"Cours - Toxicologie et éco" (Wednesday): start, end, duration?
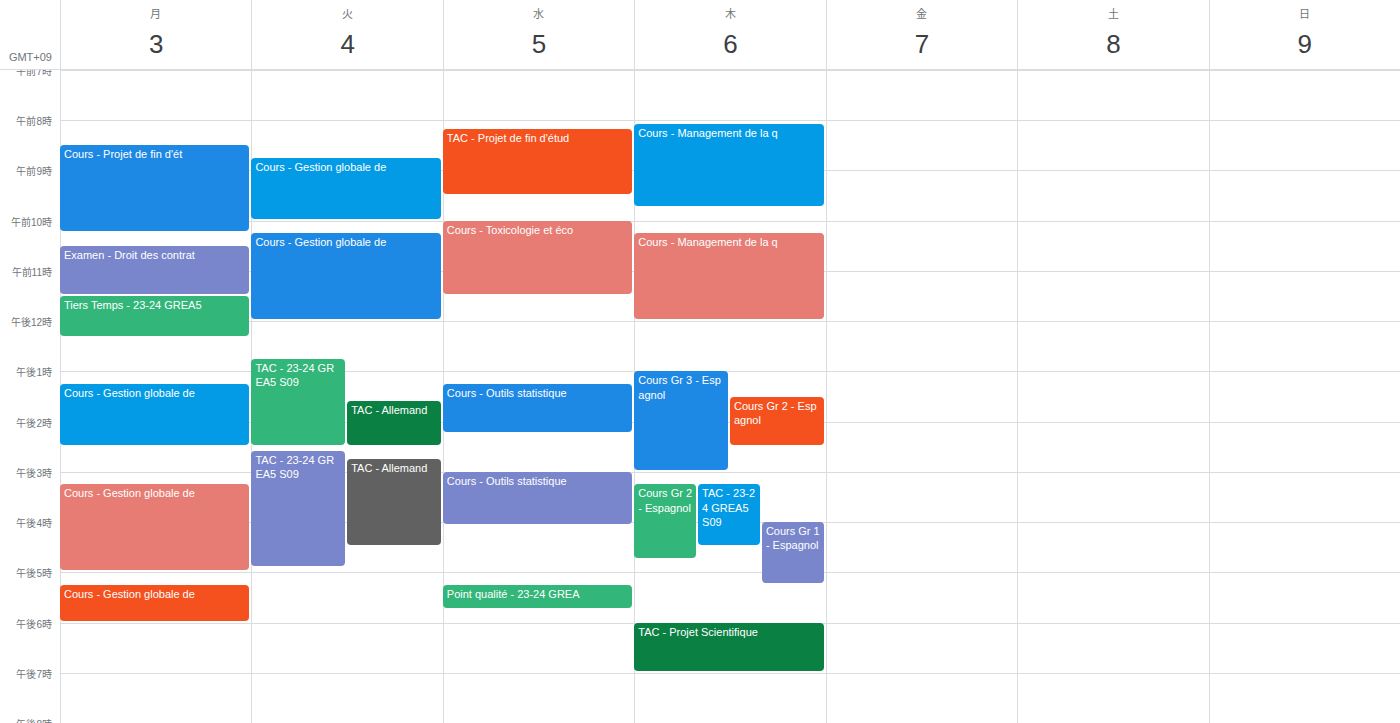
10:00 AM to 11:30 AM, 1 hour 30 minutes